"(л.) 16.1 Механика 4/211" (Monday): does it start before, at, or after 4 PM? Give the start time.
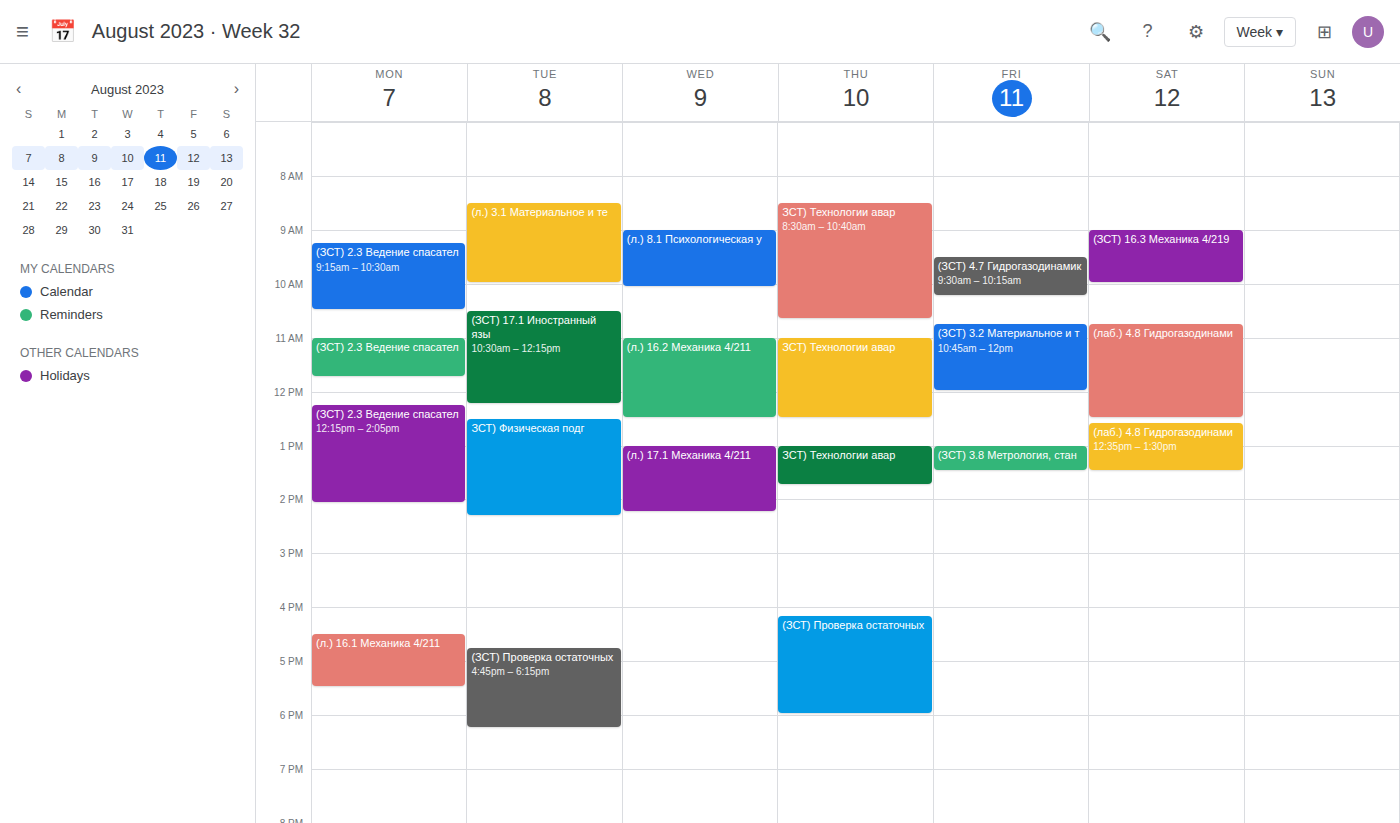
4:30 PM -- after 4 PM, 30 minutes below the 4 PM line.